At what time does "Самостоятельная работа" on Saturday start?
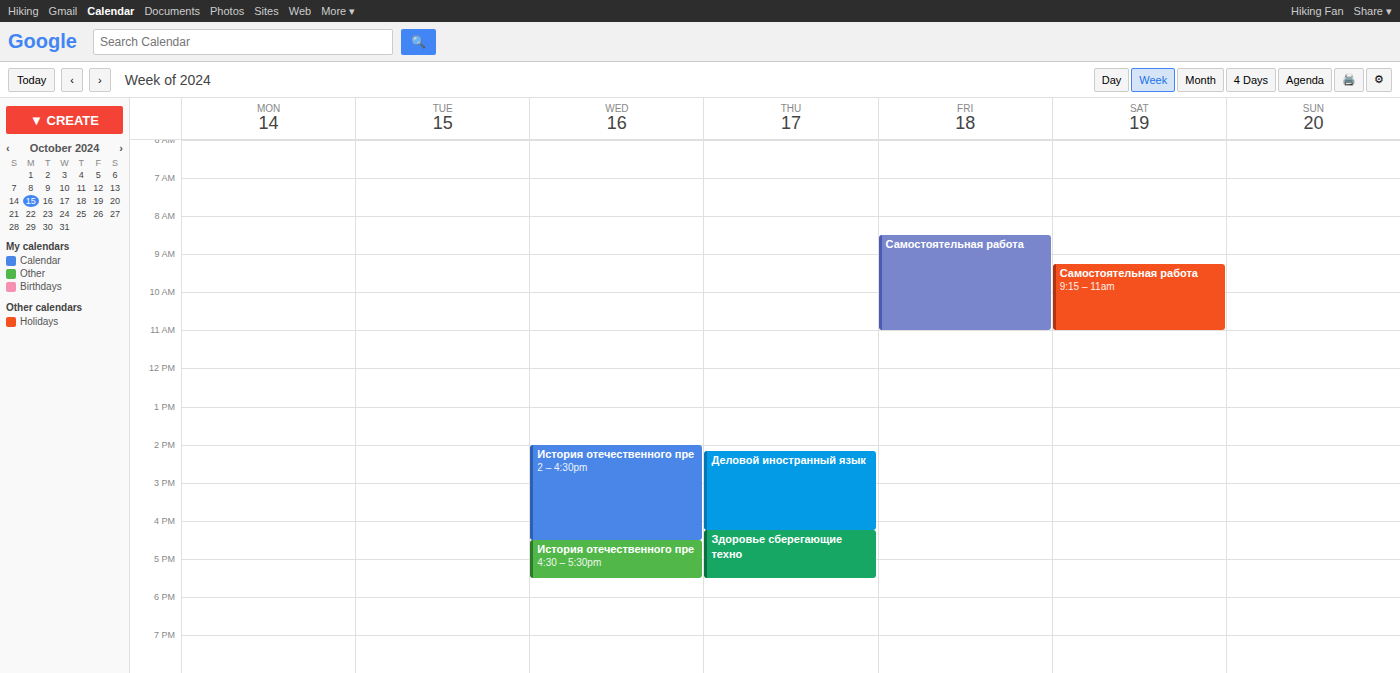
9:15 AM